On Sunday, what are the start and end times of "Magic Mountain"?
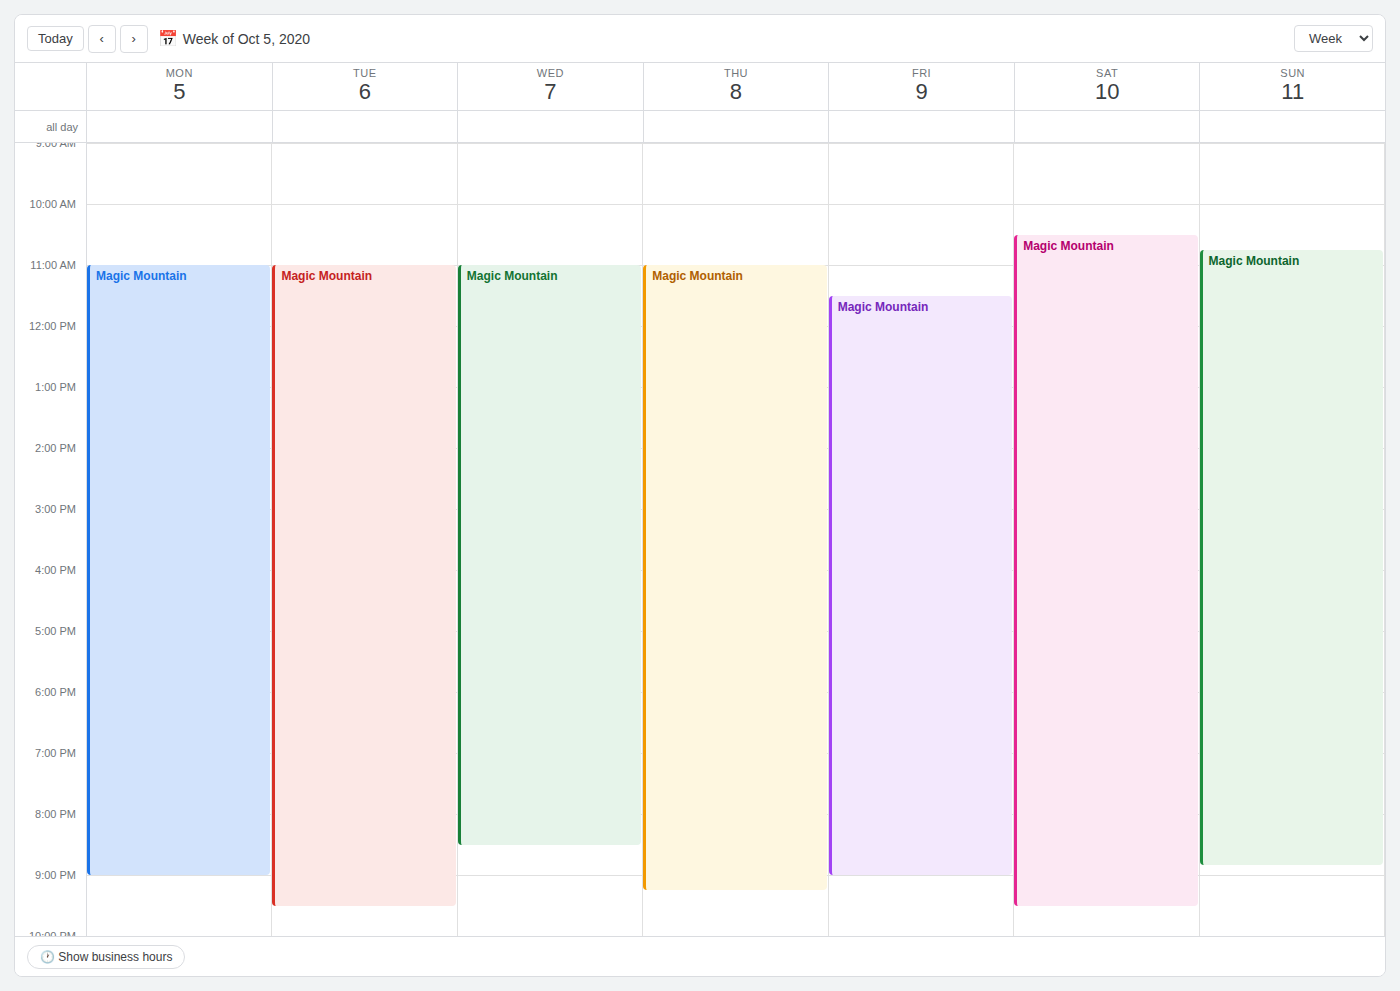
10:45 AM to 8:50 PM